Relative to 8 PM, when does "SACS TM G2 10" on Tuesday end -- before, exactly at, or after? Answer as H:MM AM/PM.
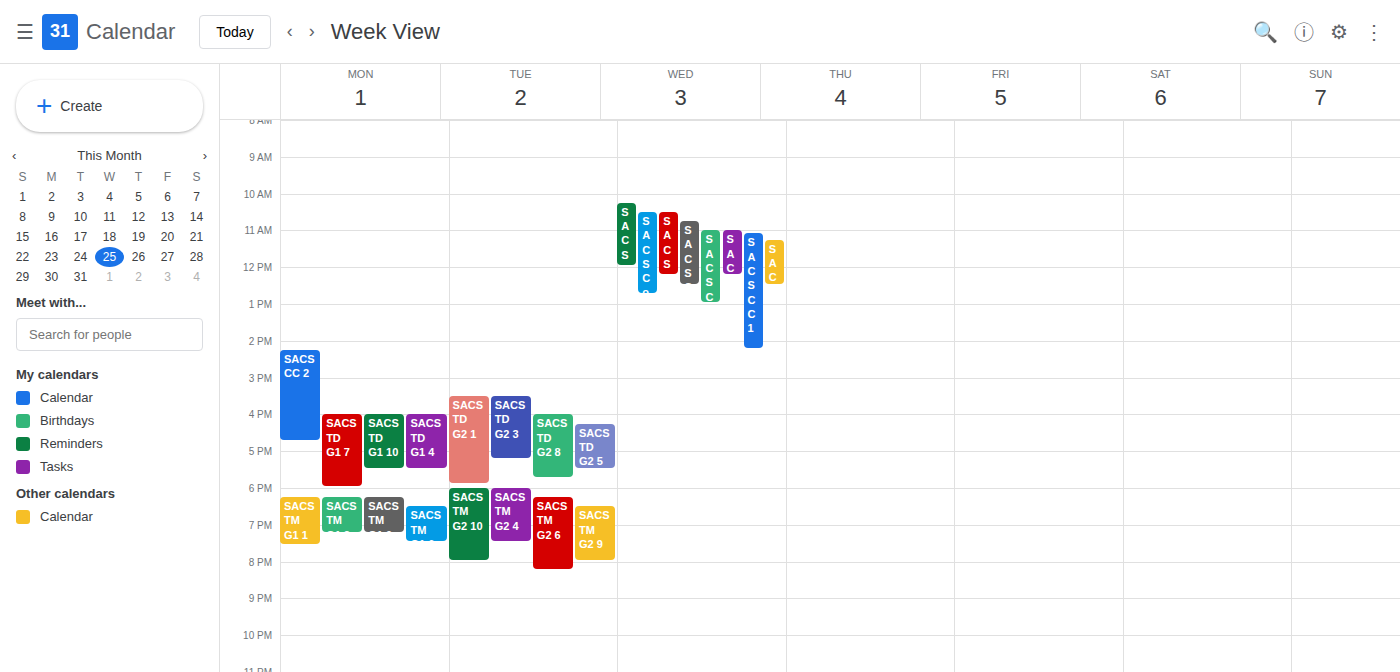
8:00 PM -- exactly at 8 PM, on the 8 PM line.